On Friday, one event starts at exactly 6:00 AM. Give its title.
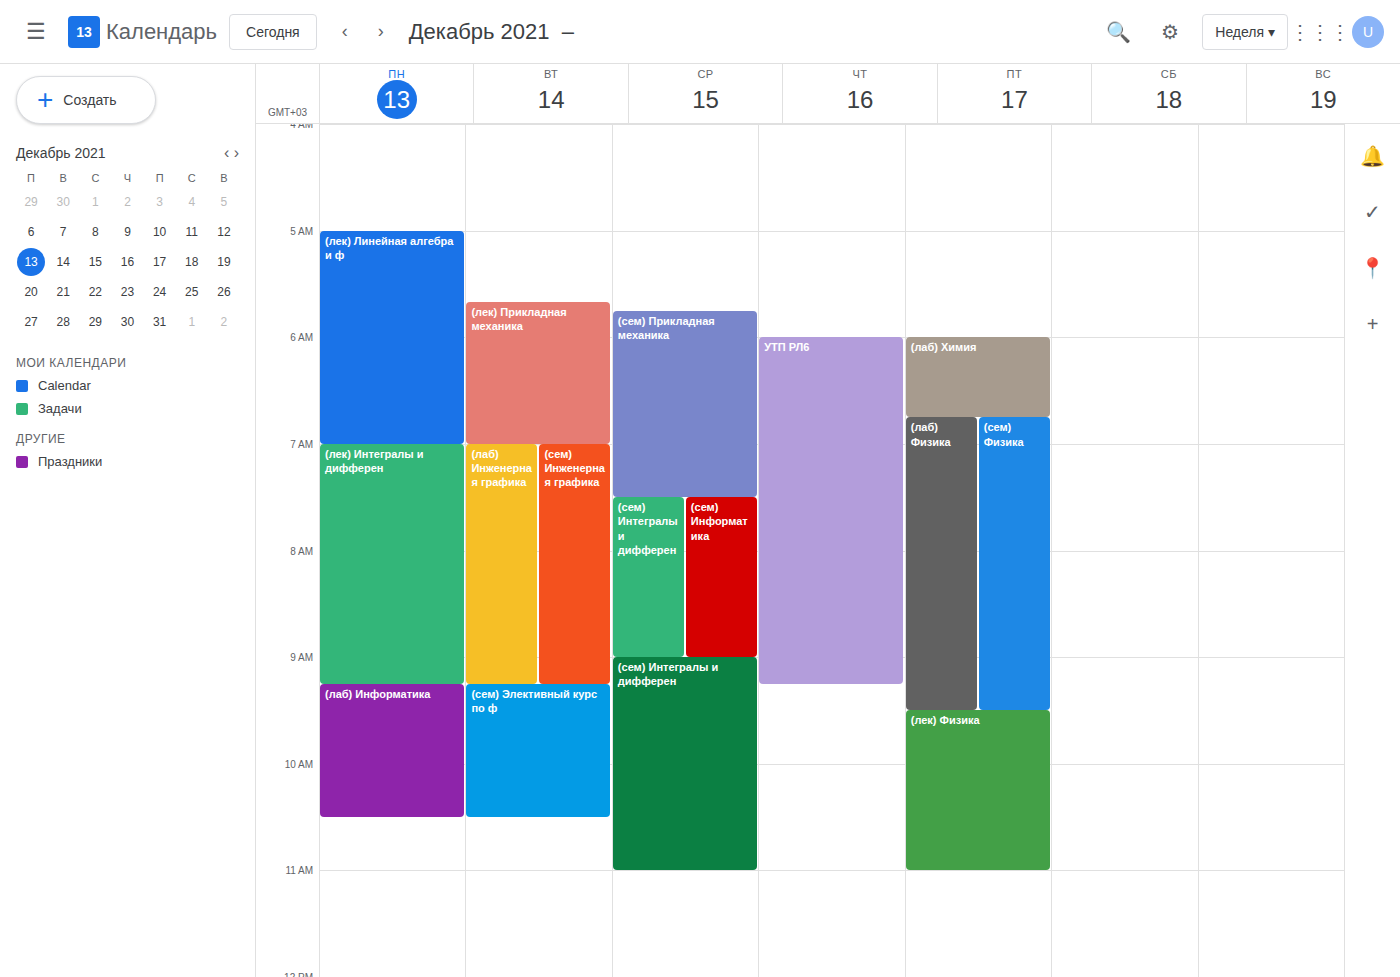
"(лаб) Химия"